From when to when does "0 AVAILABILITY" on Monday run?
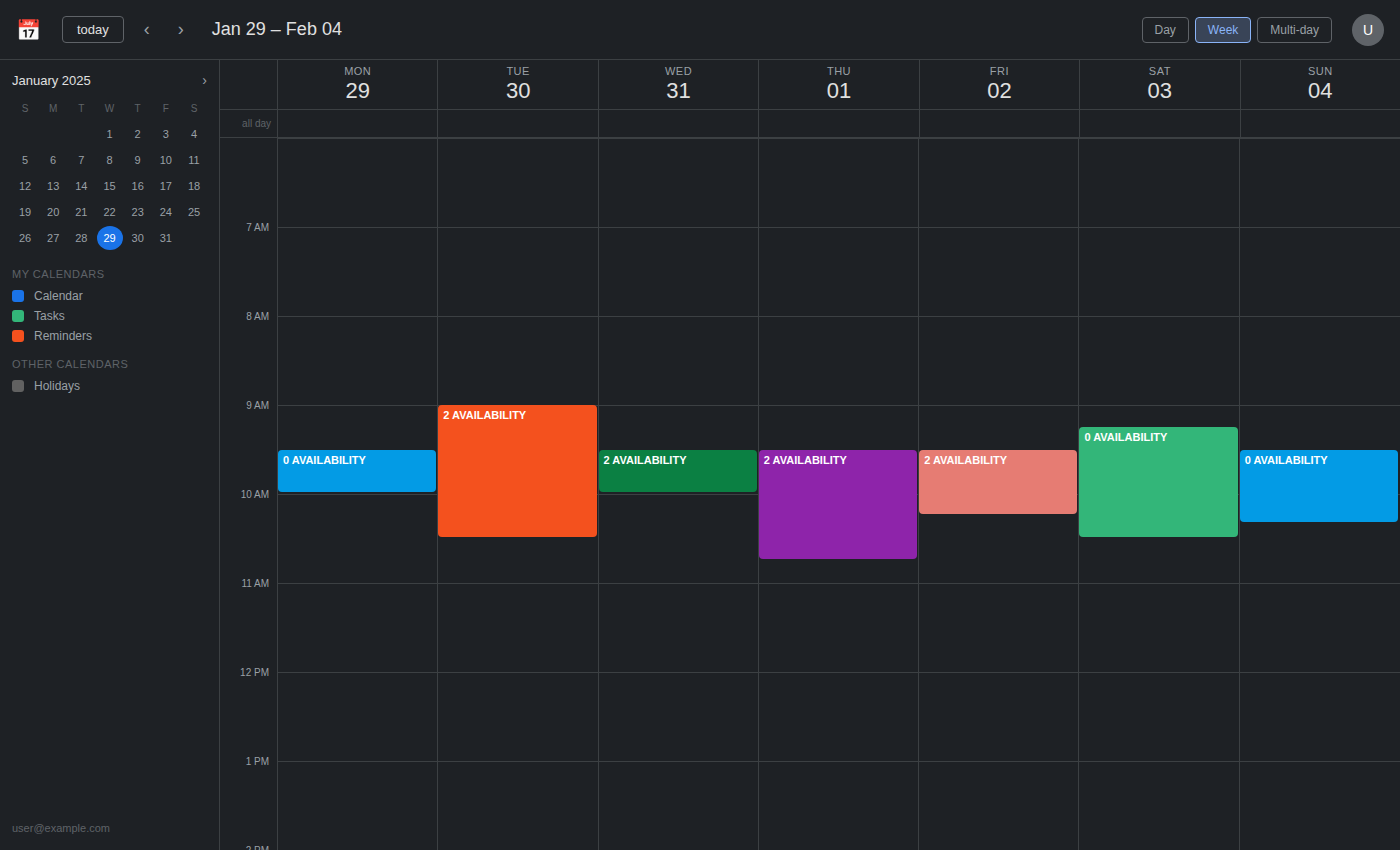
09:30 to 10:00